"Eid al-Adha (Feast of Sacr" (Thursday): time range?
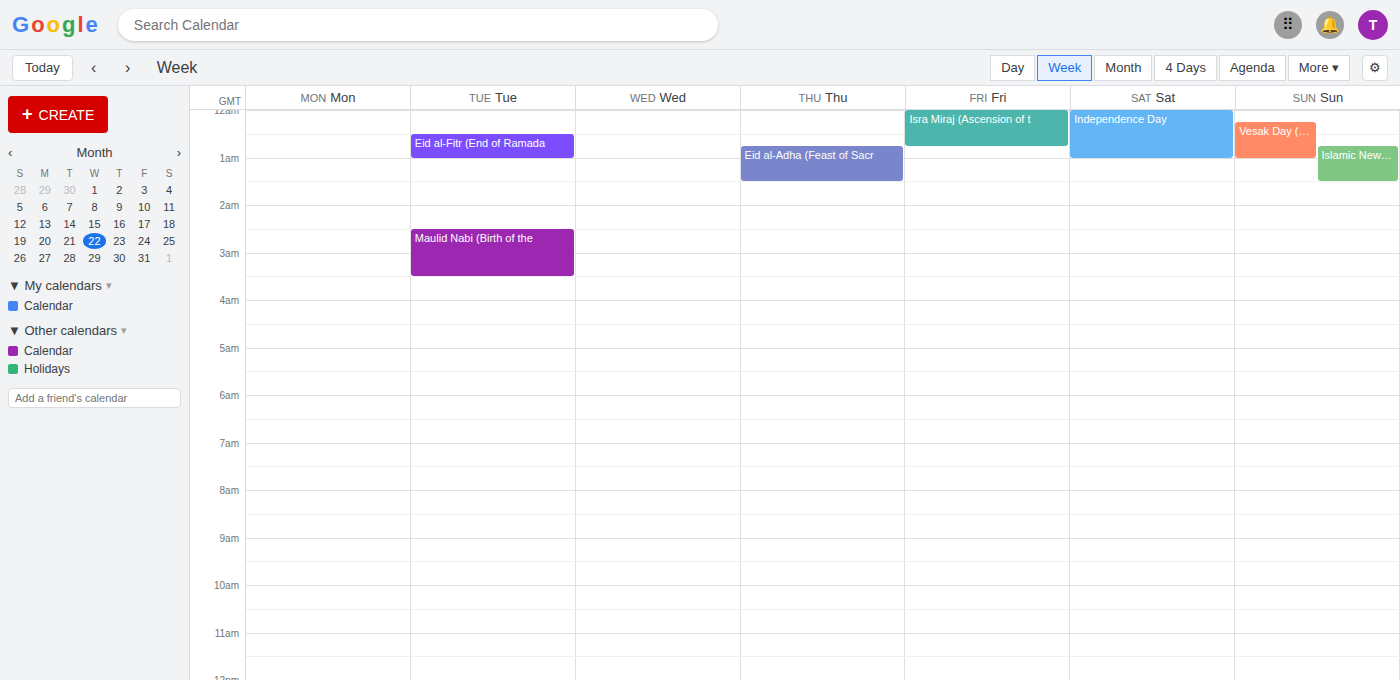
12:45 AM to 1:30 AM